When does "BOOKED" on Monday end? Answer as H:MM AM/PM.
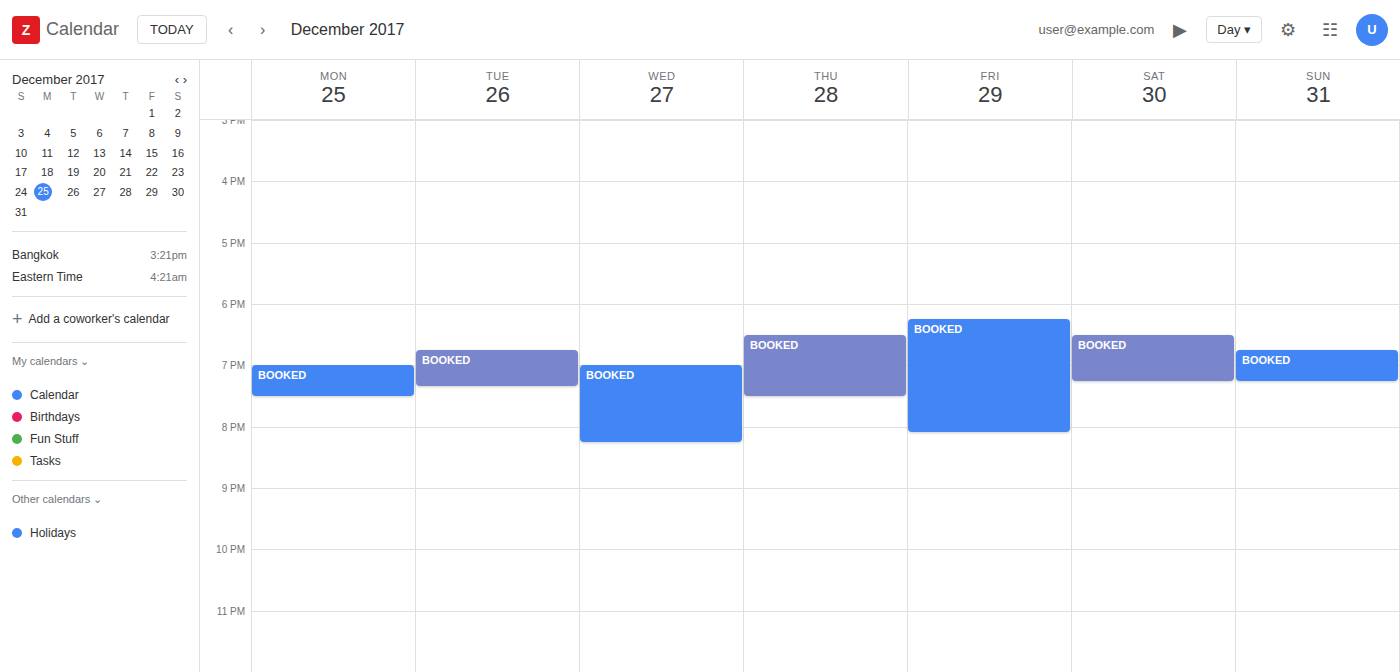
7:30 PM